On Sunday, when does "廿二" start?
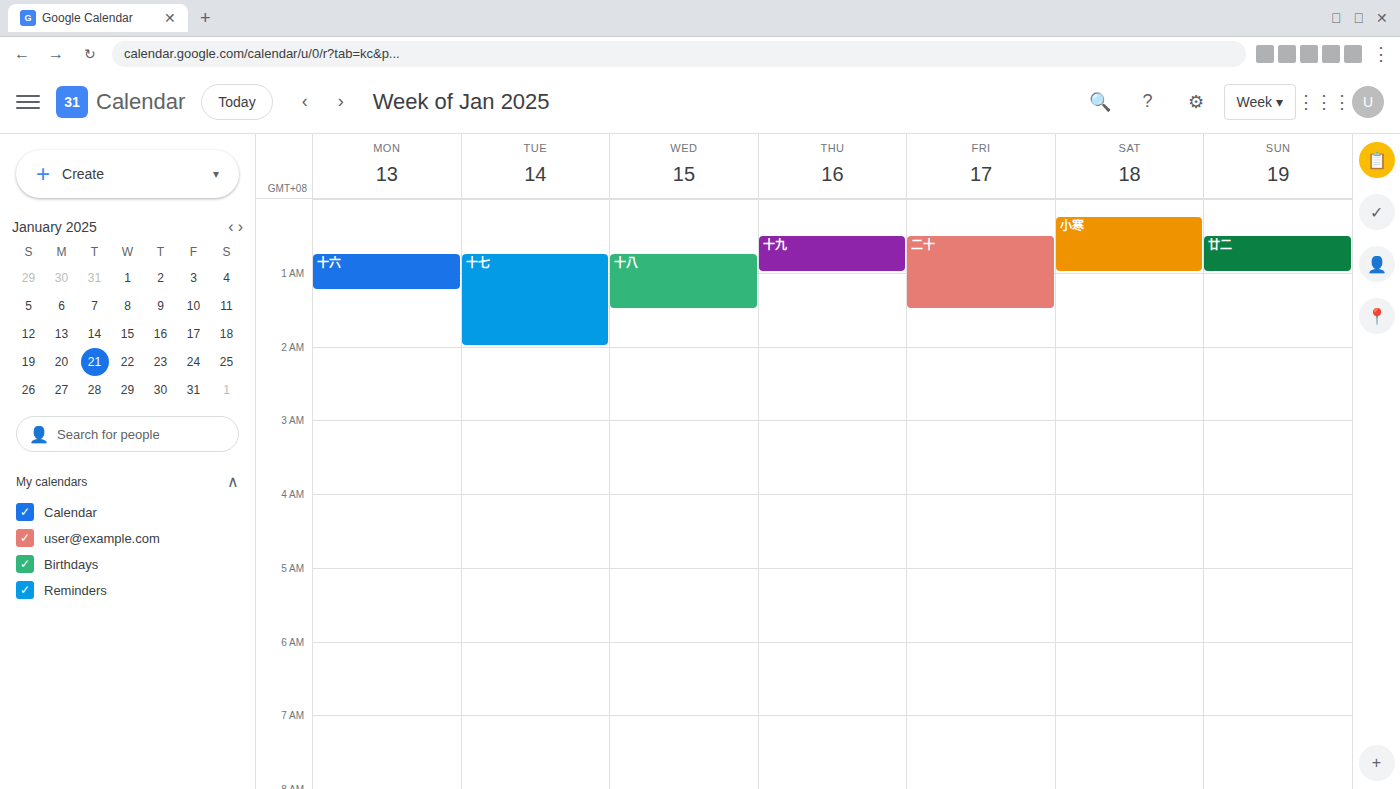
12:30 AM